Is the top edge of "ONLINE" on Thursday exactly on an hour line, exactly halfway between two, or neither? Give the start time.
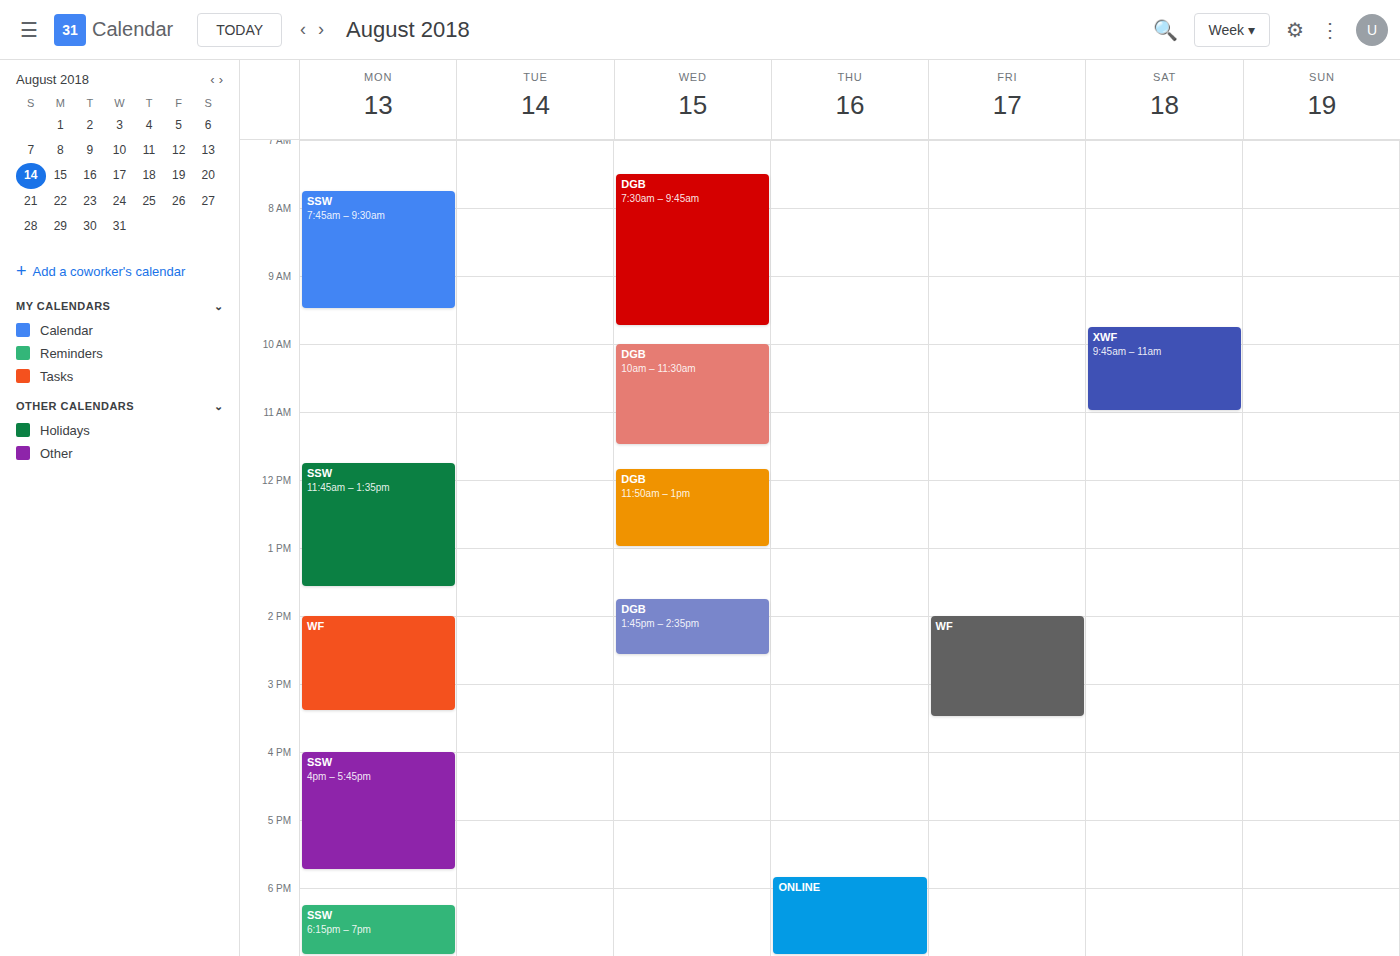
5:50 PM -- neither: 50 minutes below the 5 PM line and 10 minutes above the 6 PM line.